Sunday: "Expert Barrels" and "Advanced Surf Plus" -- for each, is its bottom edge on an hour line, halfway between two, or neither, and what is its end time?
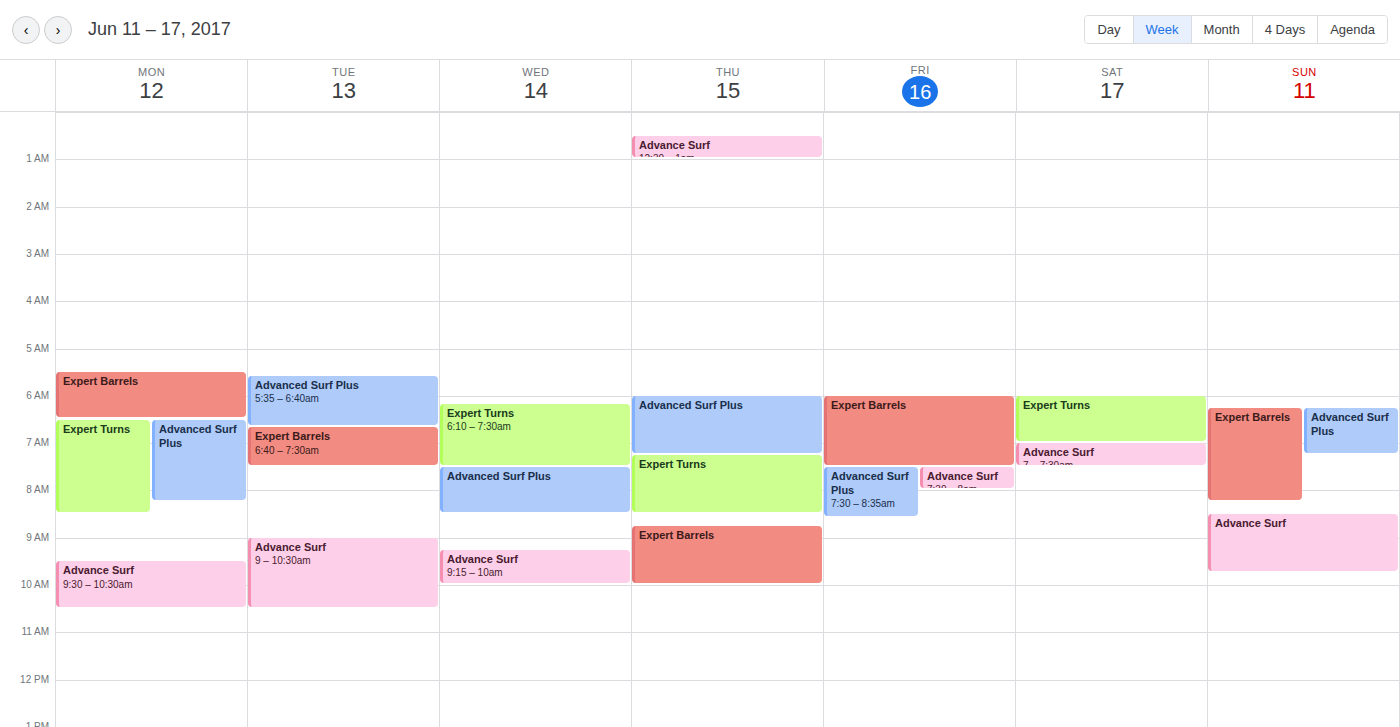
"Expert Barrels": 8:15 AM, neither: a quarter of the way from the 8 AM line to the 9 AM line. "Advanced Surf Plus": 7:15 AM, neither: a quarter of the way from the 7 AM line to the 8 AM line.